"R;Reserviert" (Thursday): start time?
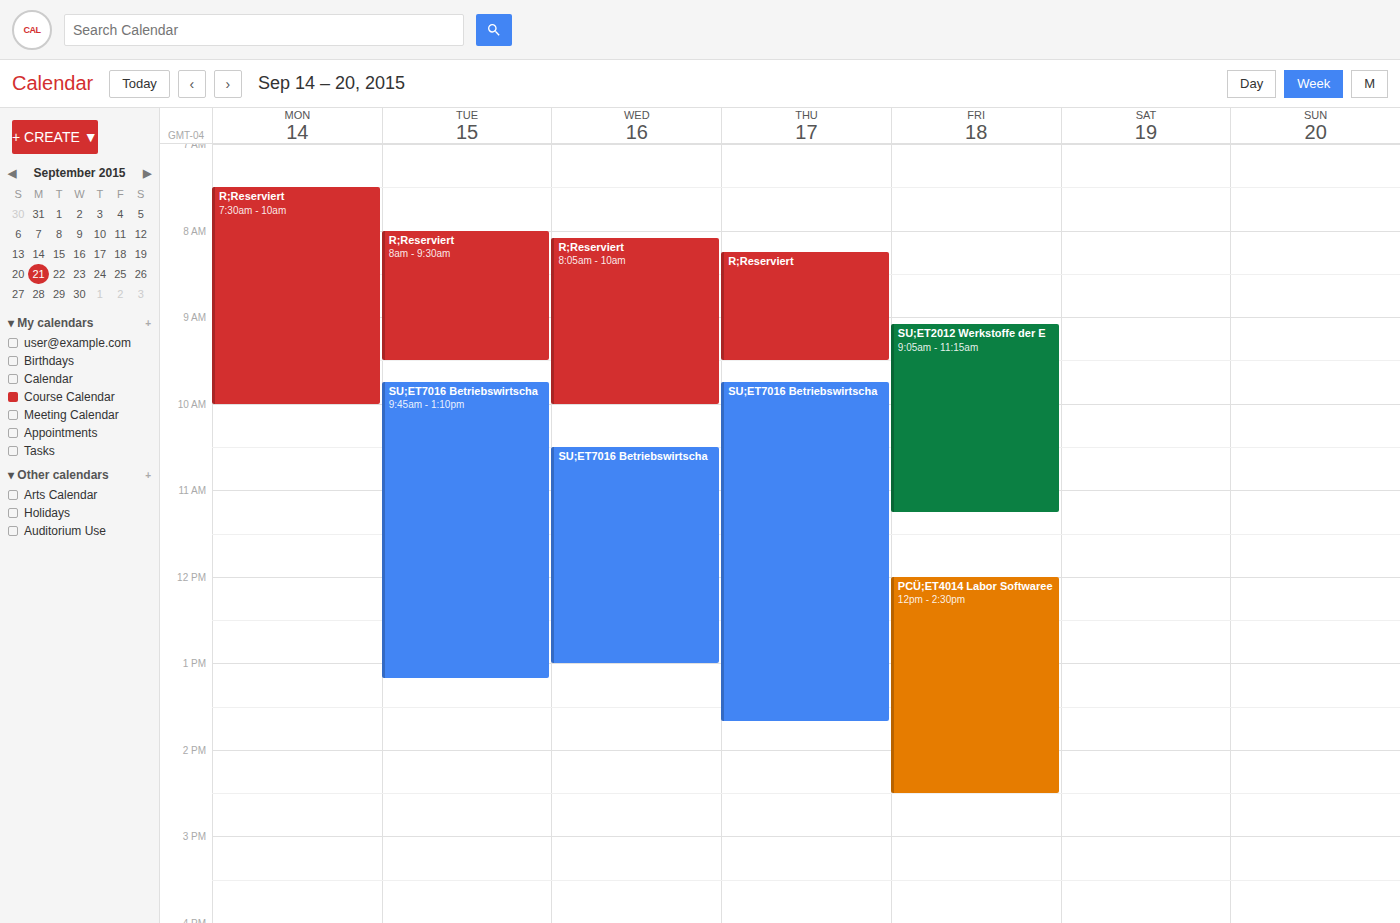
8:15 AM